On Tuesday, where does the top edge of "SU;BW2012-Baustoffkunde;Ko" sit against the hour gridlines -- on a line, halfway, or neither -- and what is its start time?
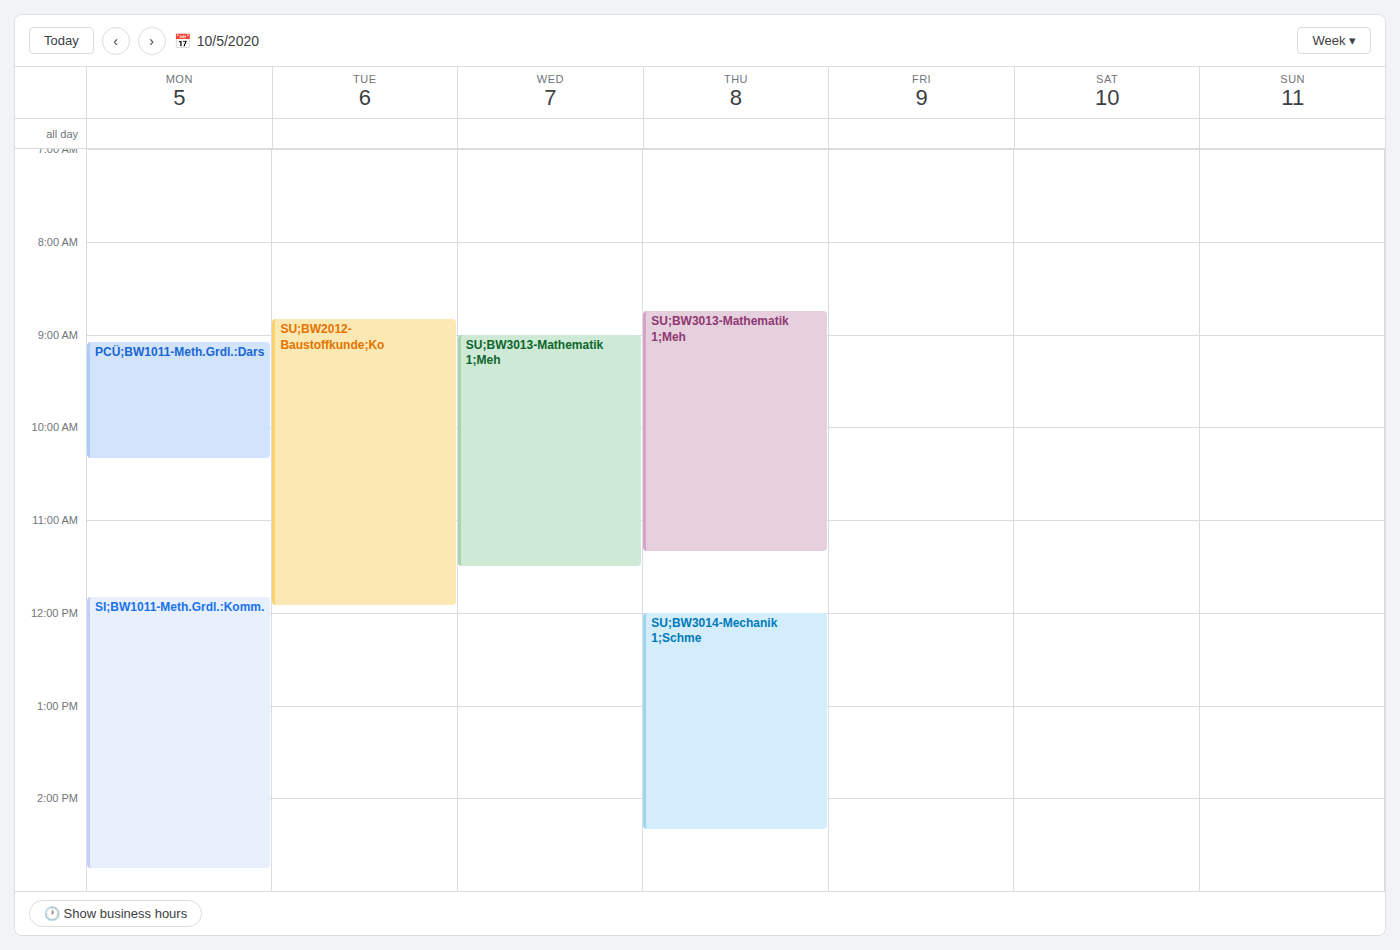
8:50 AM -- neither: 50 minutes below the 8 AM line and 10 minutes above the 9 AM line.